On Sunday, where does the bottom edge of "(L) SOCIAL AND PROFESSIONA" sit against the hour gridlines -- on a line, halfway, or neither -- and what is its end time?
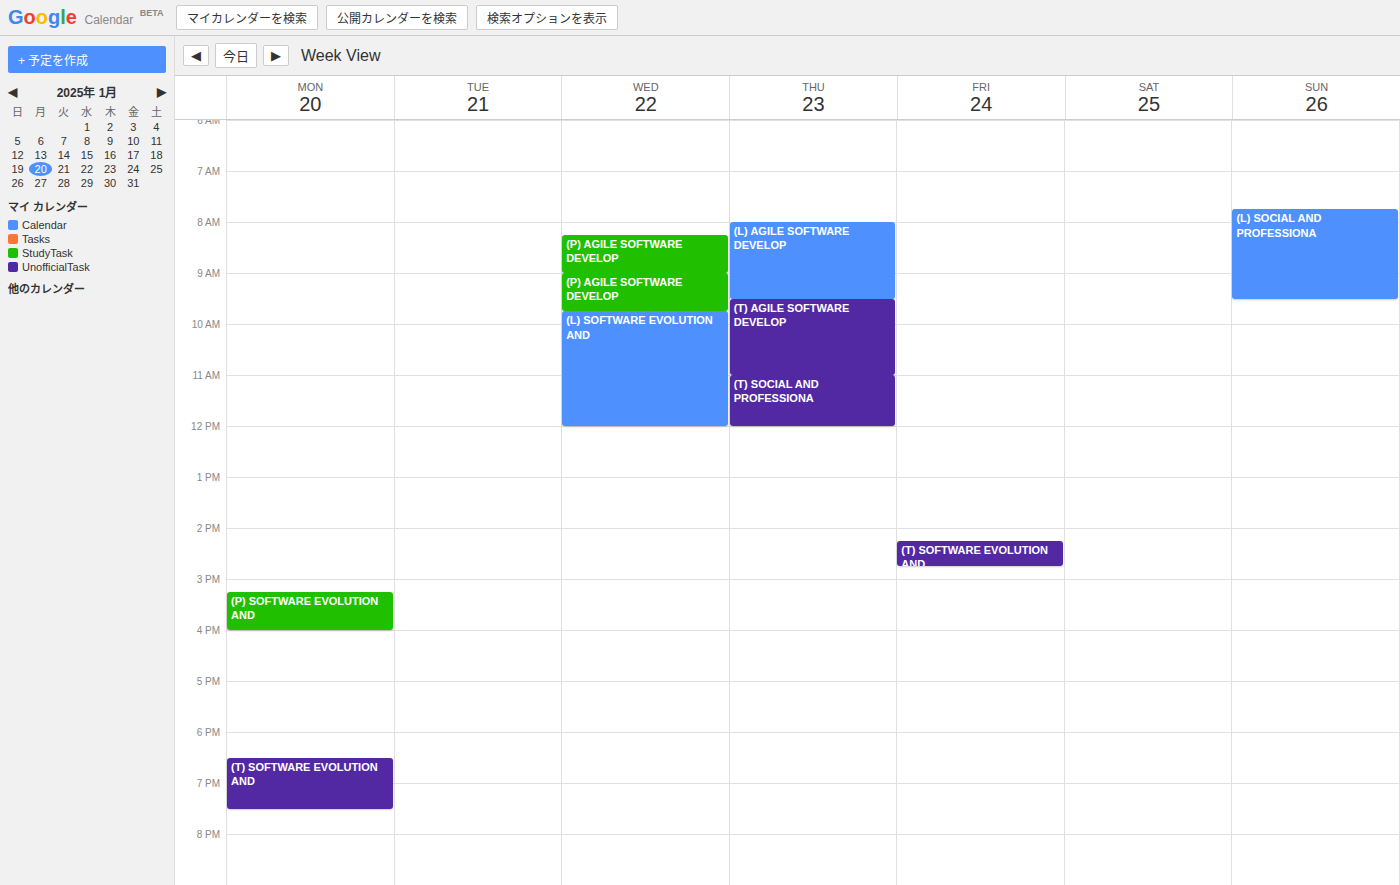
9:30 AM -- halfway between the 9 AM and 10 AM lines.